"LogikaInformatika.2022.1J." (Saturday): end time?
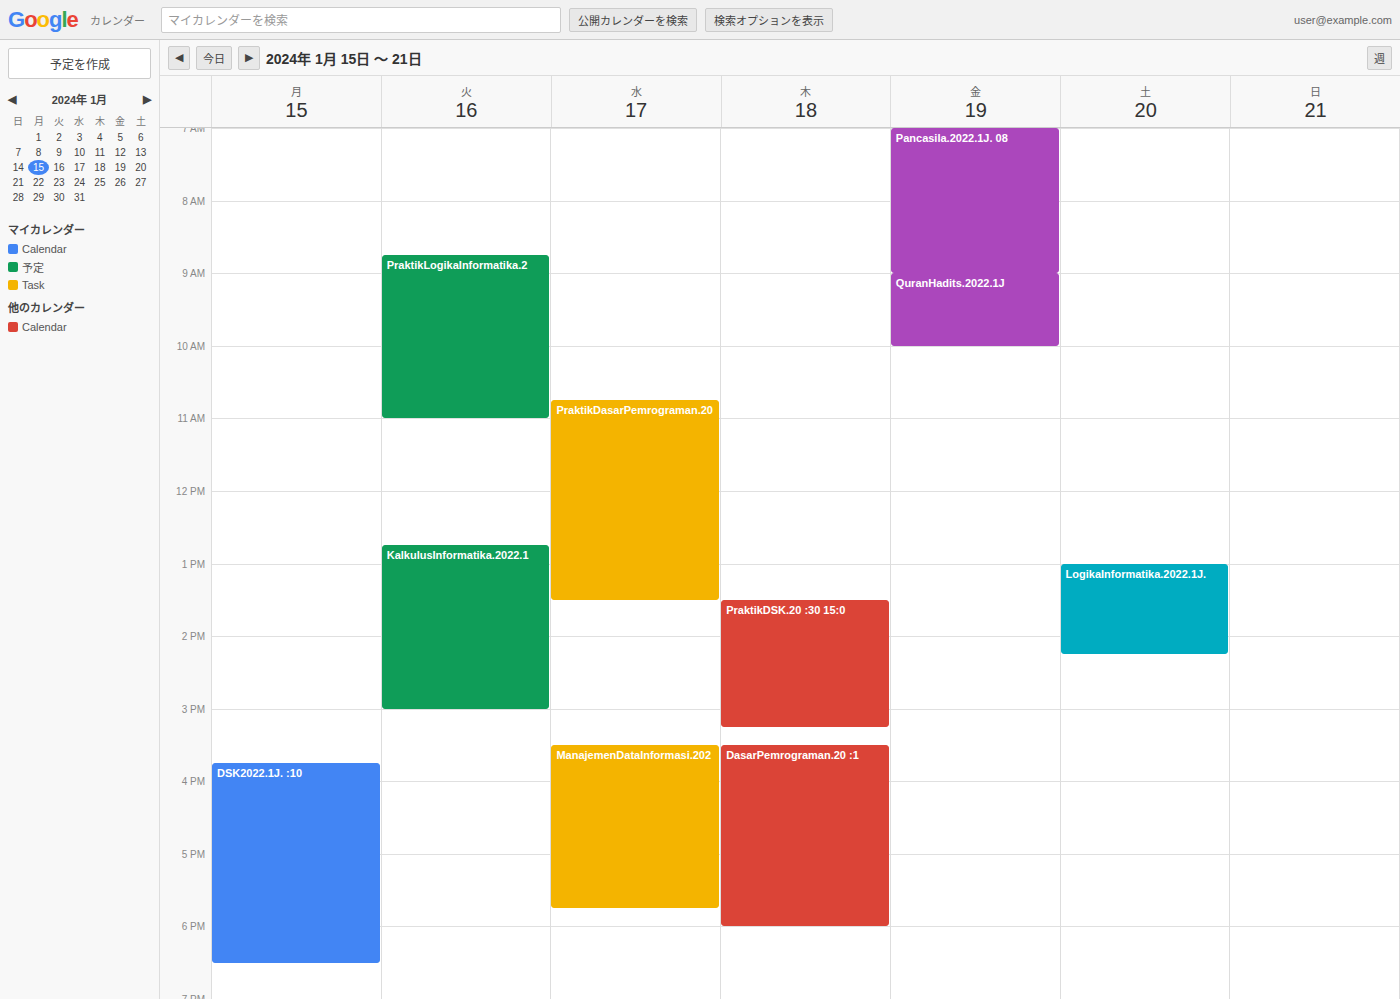
2:15 PM